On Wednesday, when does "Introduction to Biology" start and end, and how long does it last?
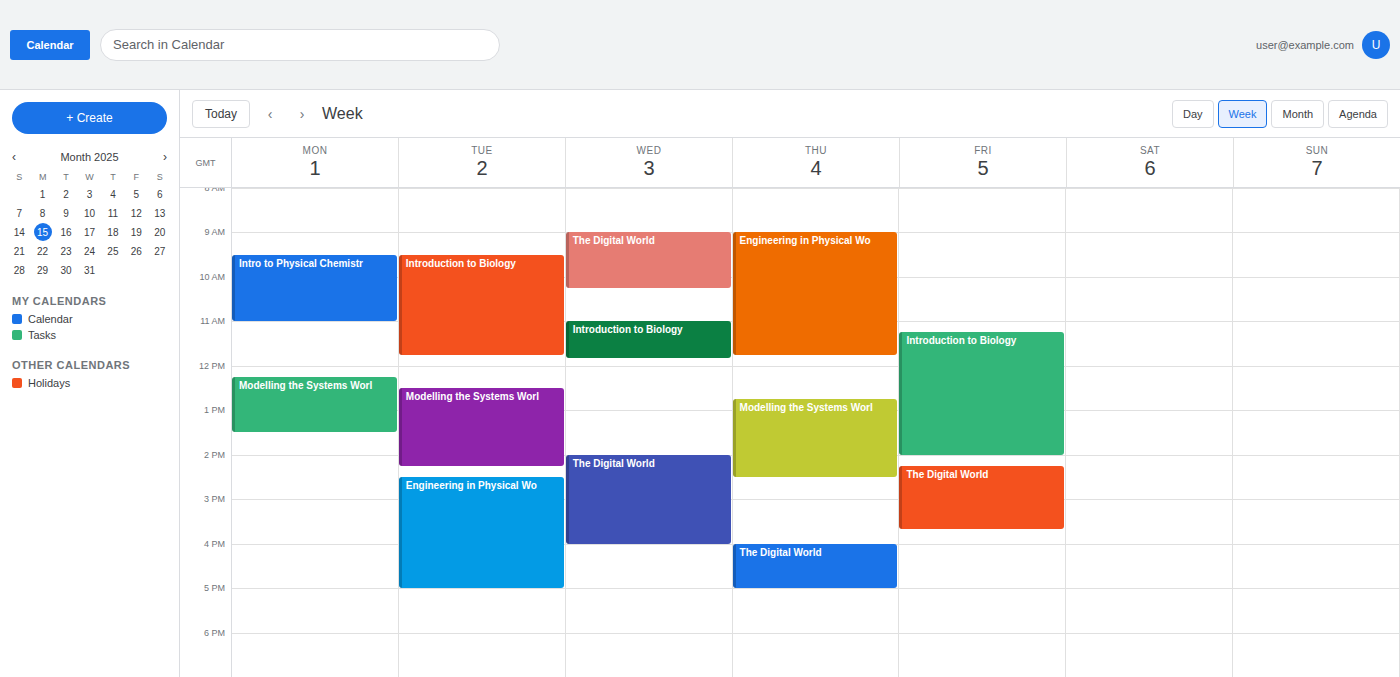
11:00 AM to 11:50 AM, 50 minutes